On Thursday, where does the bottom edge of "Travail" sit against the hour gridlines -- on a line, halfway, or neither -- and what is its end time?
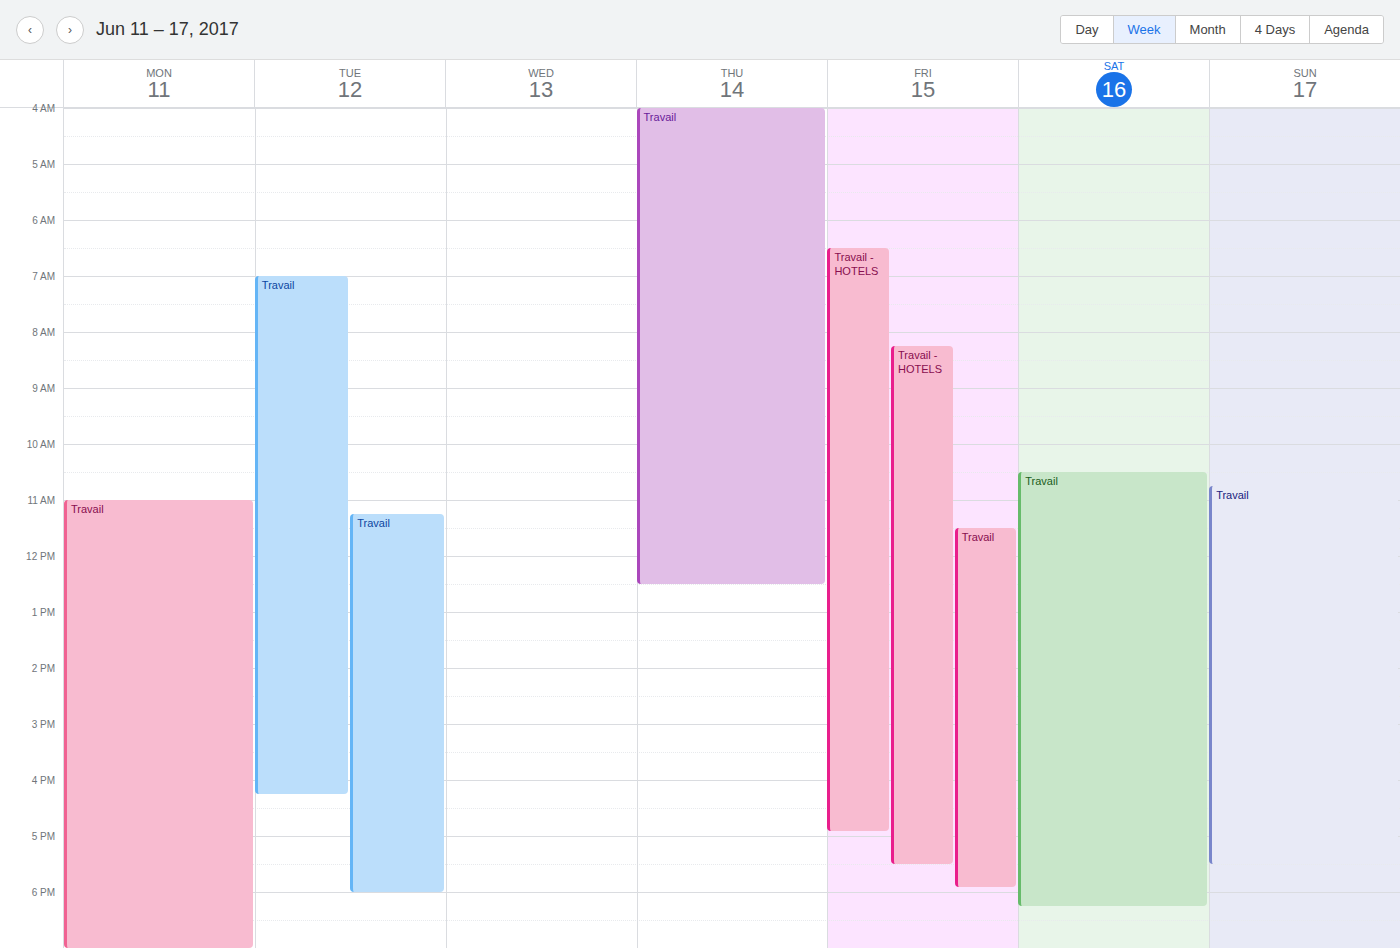
12:30 PM -- halfway between the 12 PM and 1 PM lines.